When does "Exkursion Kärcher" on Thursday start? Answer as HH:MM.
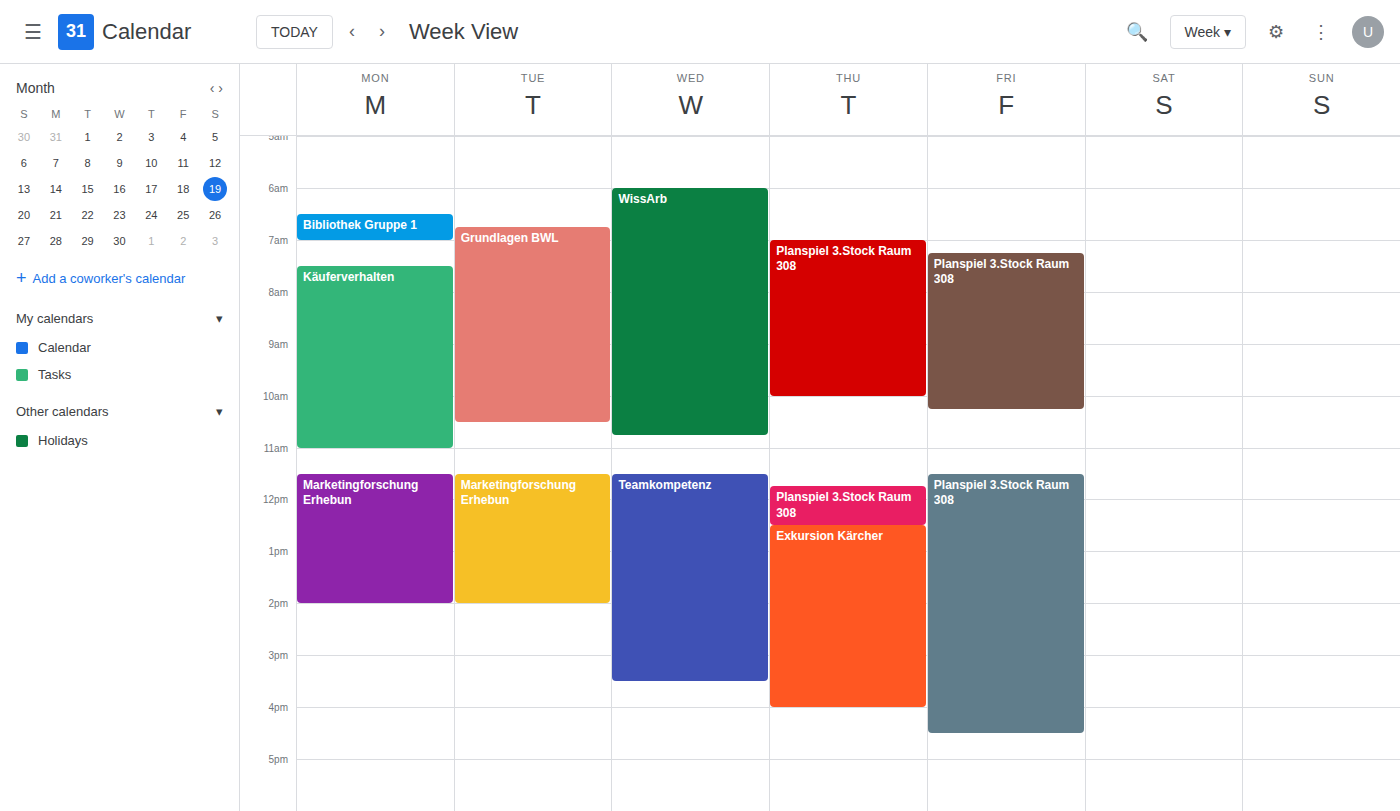
12:30